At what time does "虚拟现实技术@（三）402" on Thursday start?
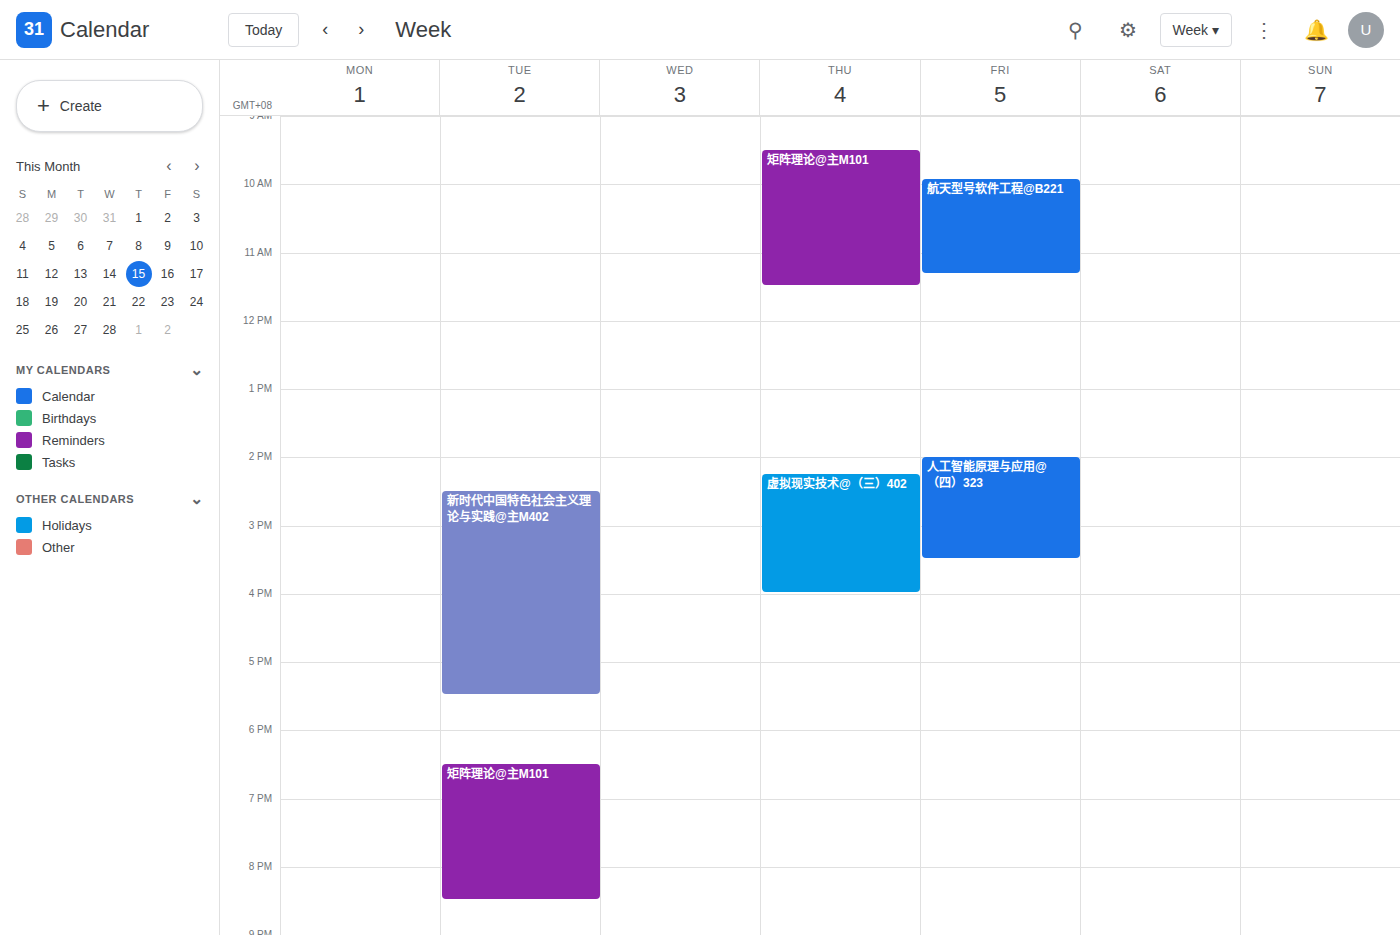
2:15 PM